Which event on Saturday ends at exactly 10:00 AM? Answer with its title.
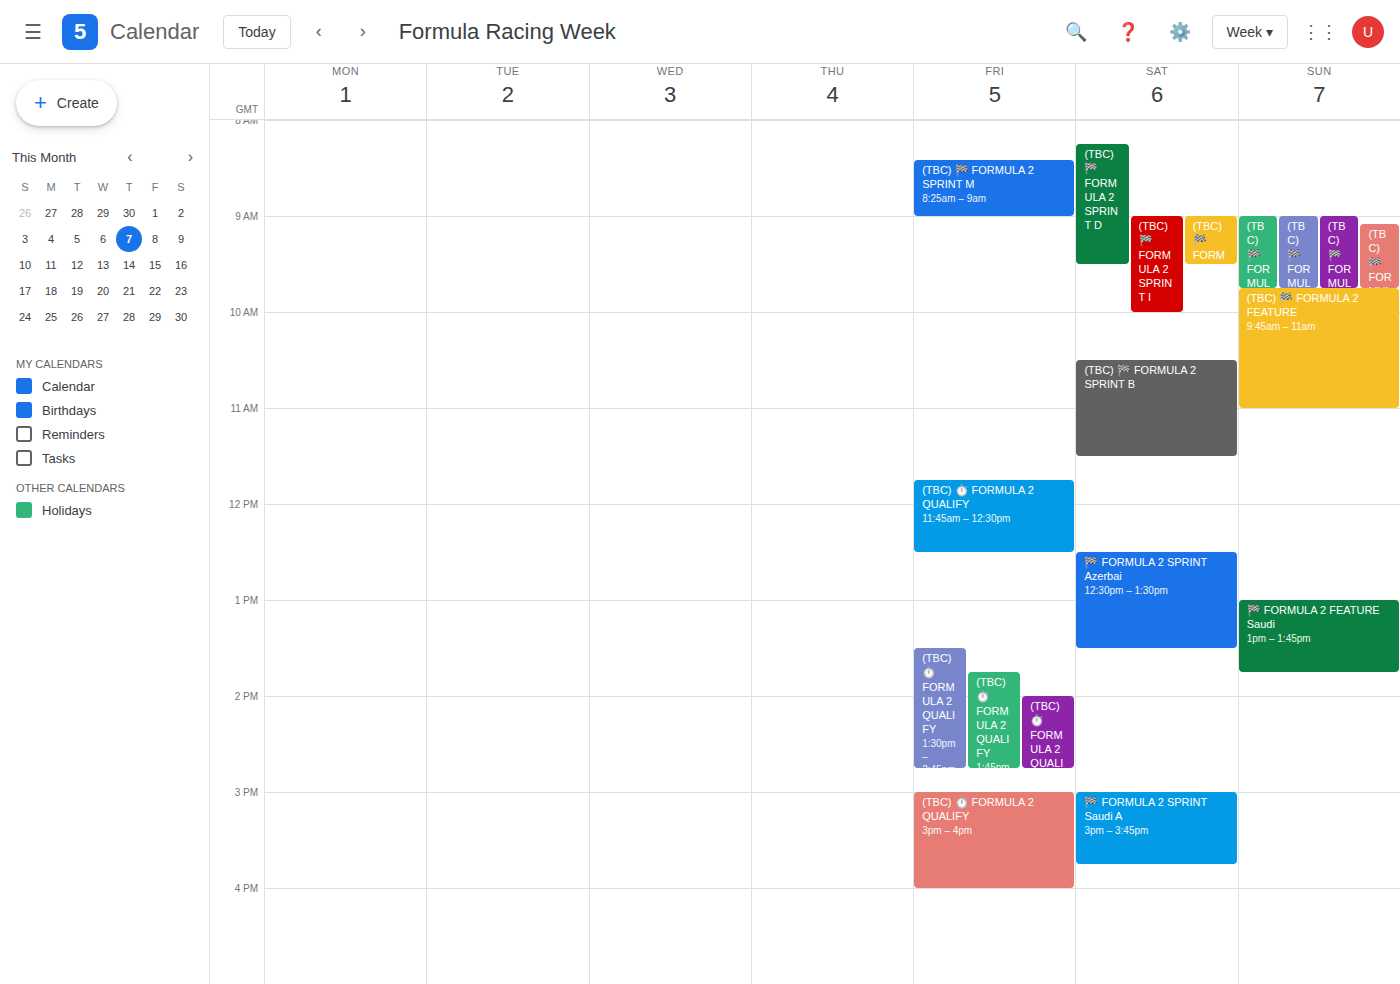
"(TBC) 🏁 FORMULA 2 SPRINT I"